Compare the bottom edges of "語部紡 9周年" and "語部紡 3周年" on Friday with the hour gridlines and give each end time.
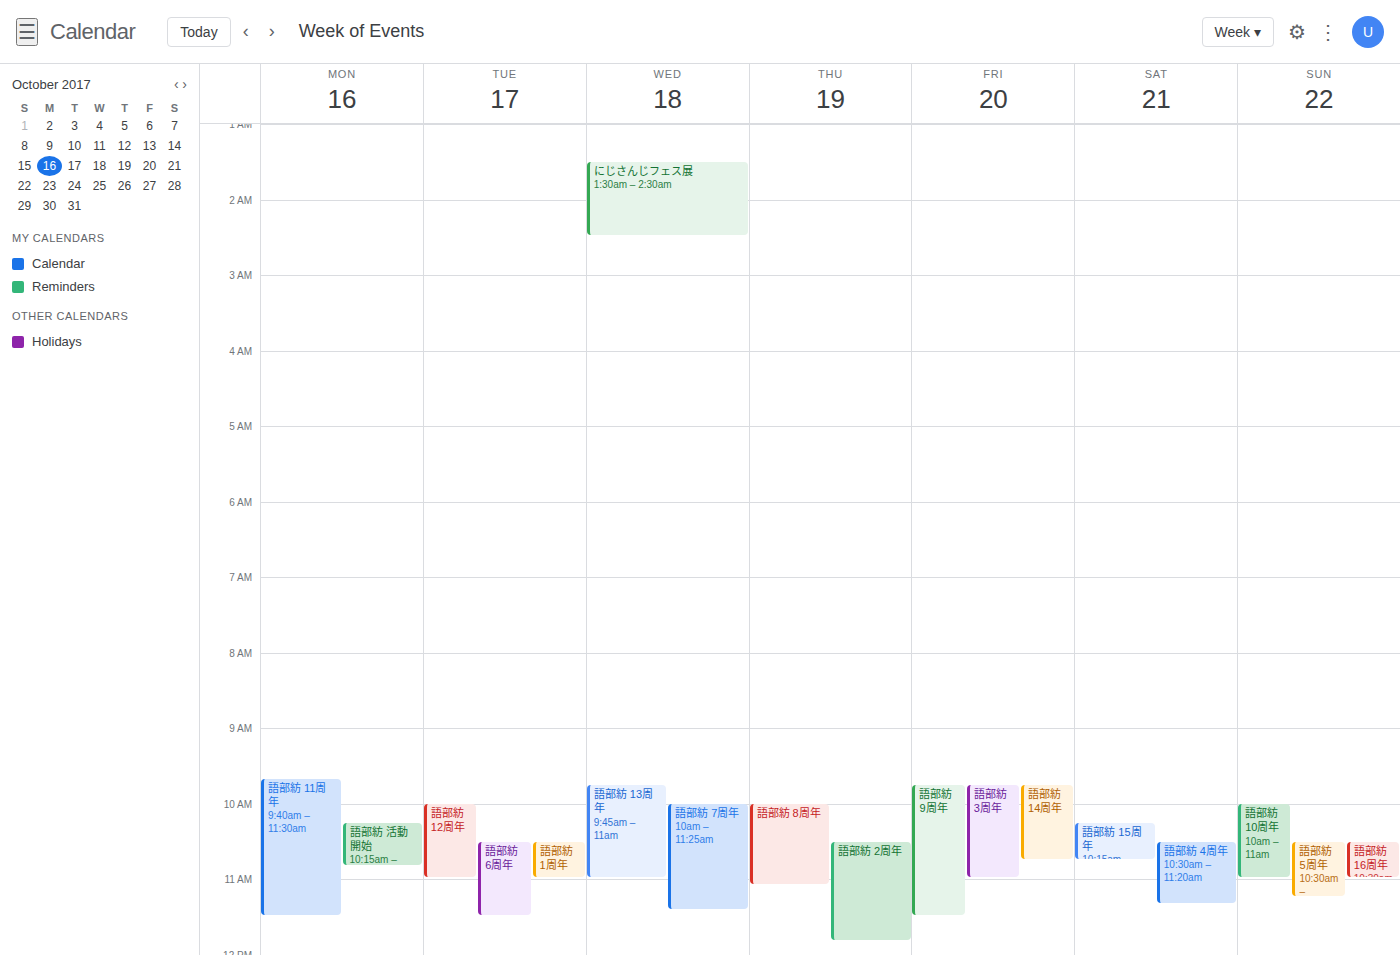
"語部紡 9周年": 11:30 AM, halfway between the 11 AM and 12 PM lines. "語部紡 3周年": 11:00 AM, exactly on the 11 AM line.